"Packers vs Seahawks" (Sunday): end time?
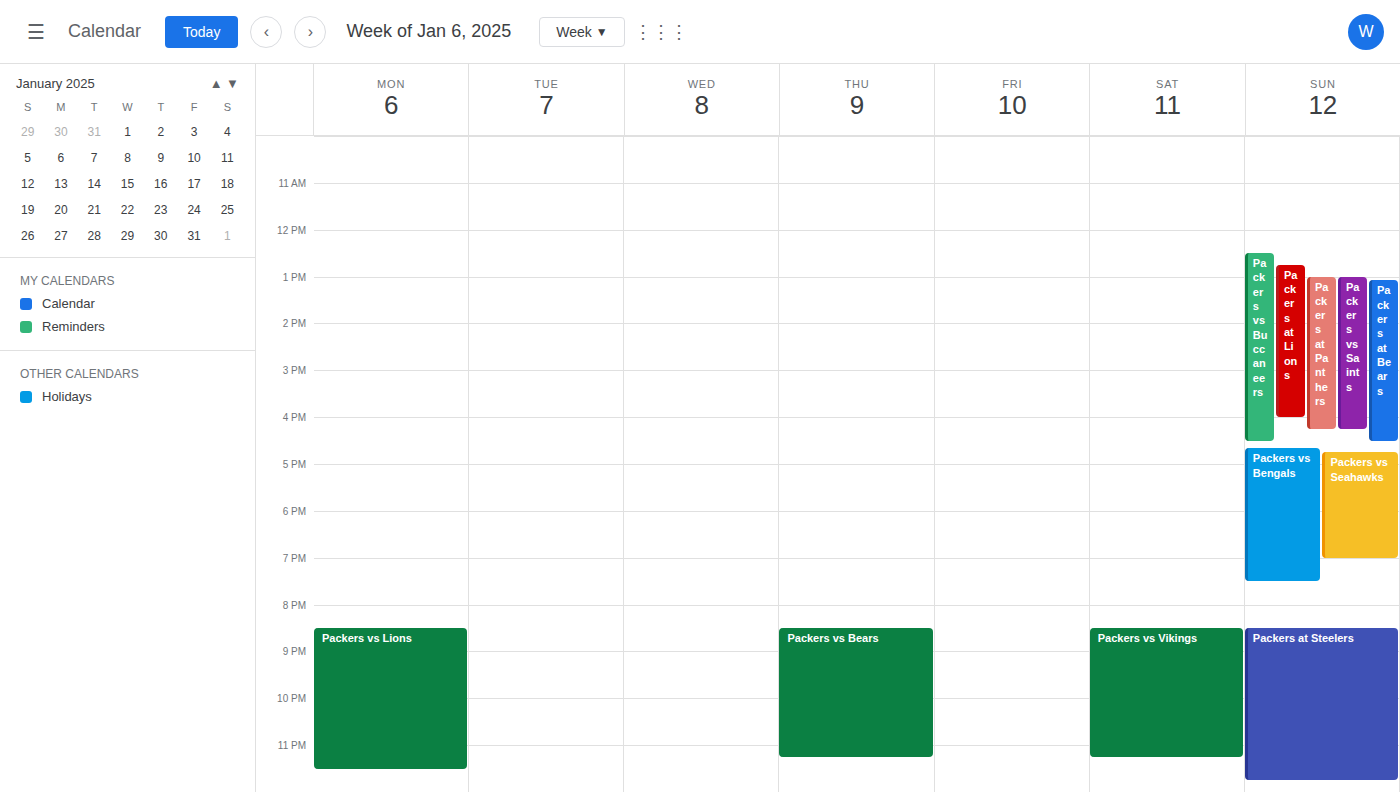
7:00 PM